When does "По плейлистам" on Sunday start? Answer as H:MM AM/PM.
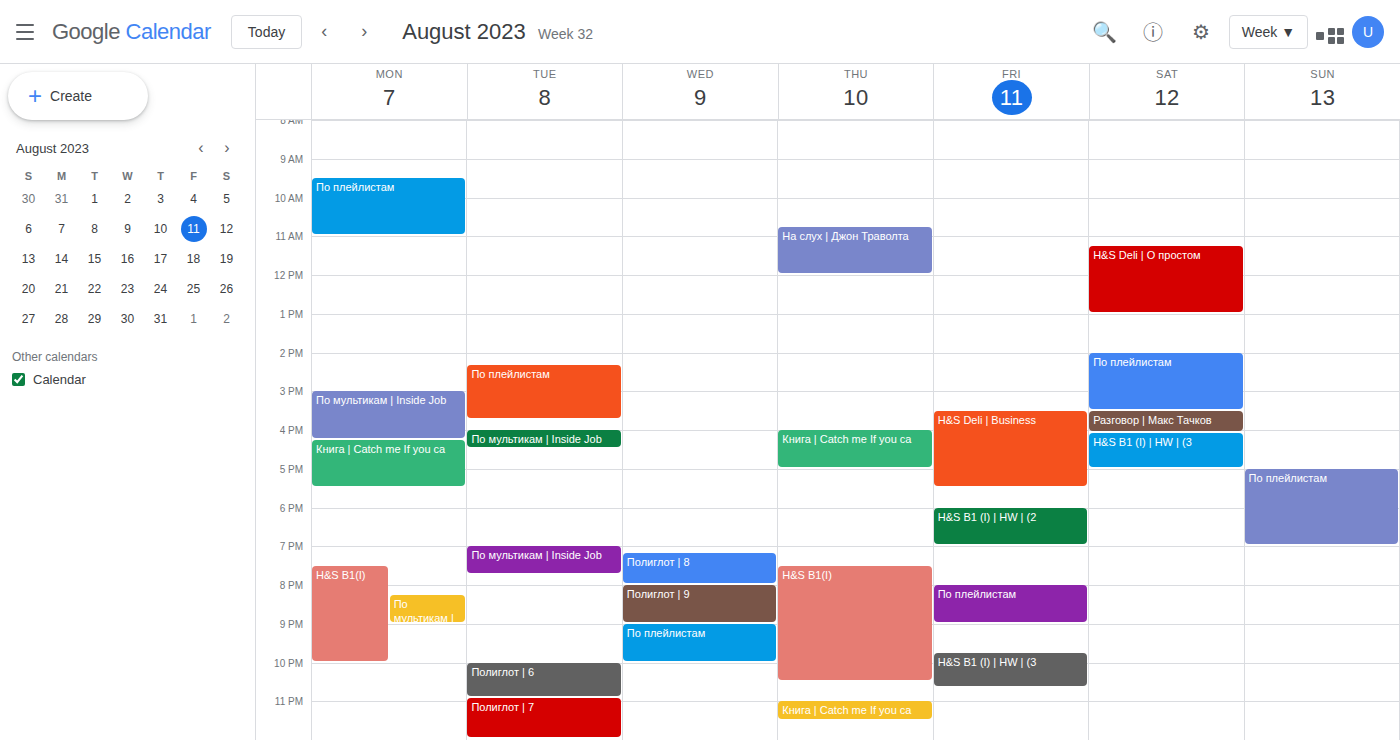
5:00 PM